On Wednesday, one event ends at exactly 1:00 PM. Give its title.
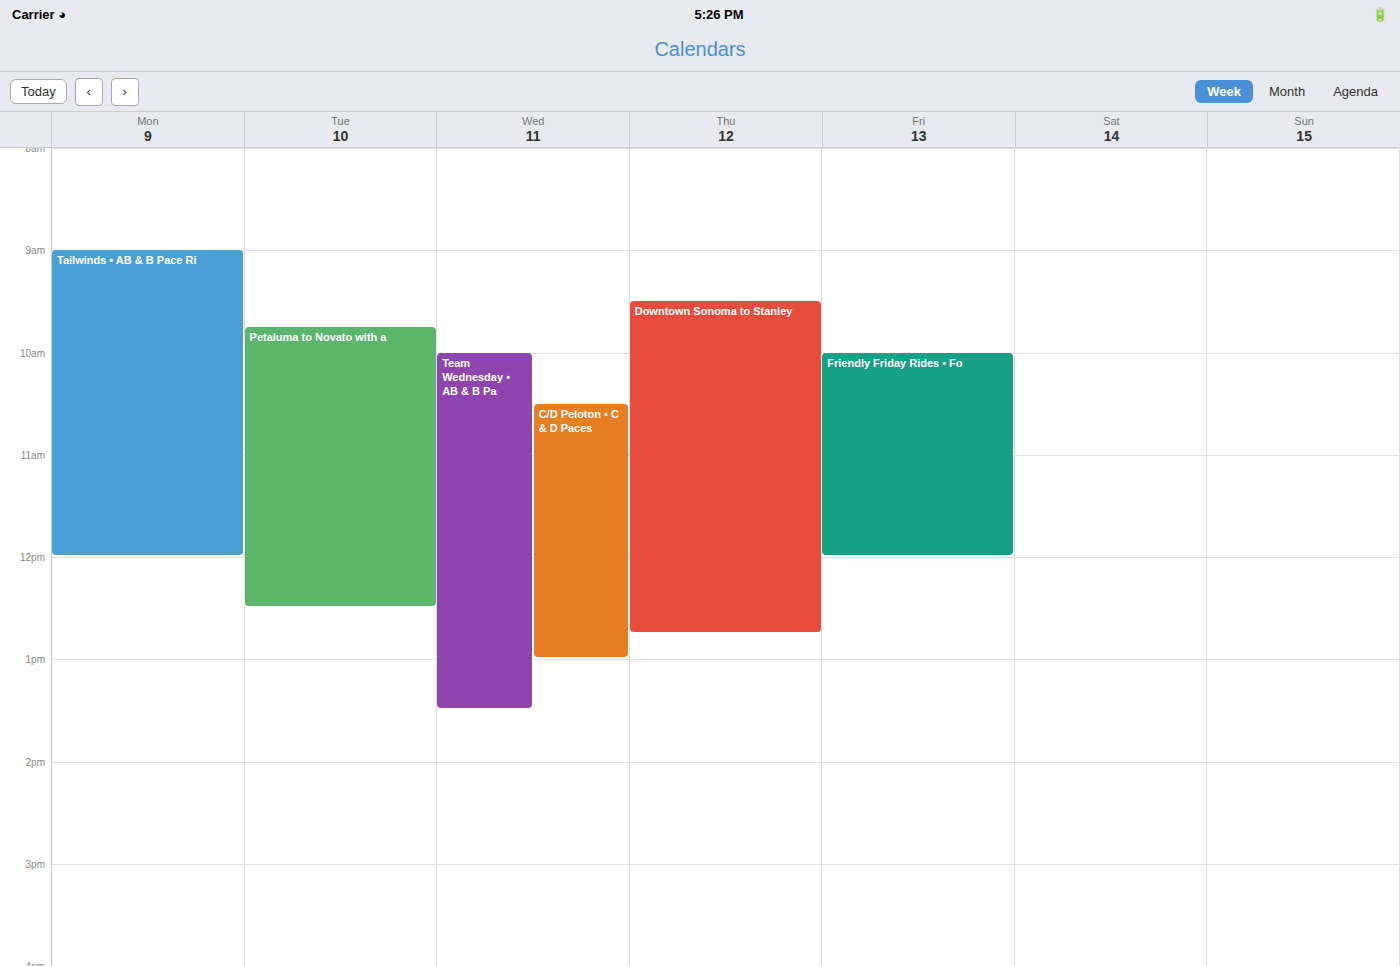
"C/D Peloton • C & D Paces"